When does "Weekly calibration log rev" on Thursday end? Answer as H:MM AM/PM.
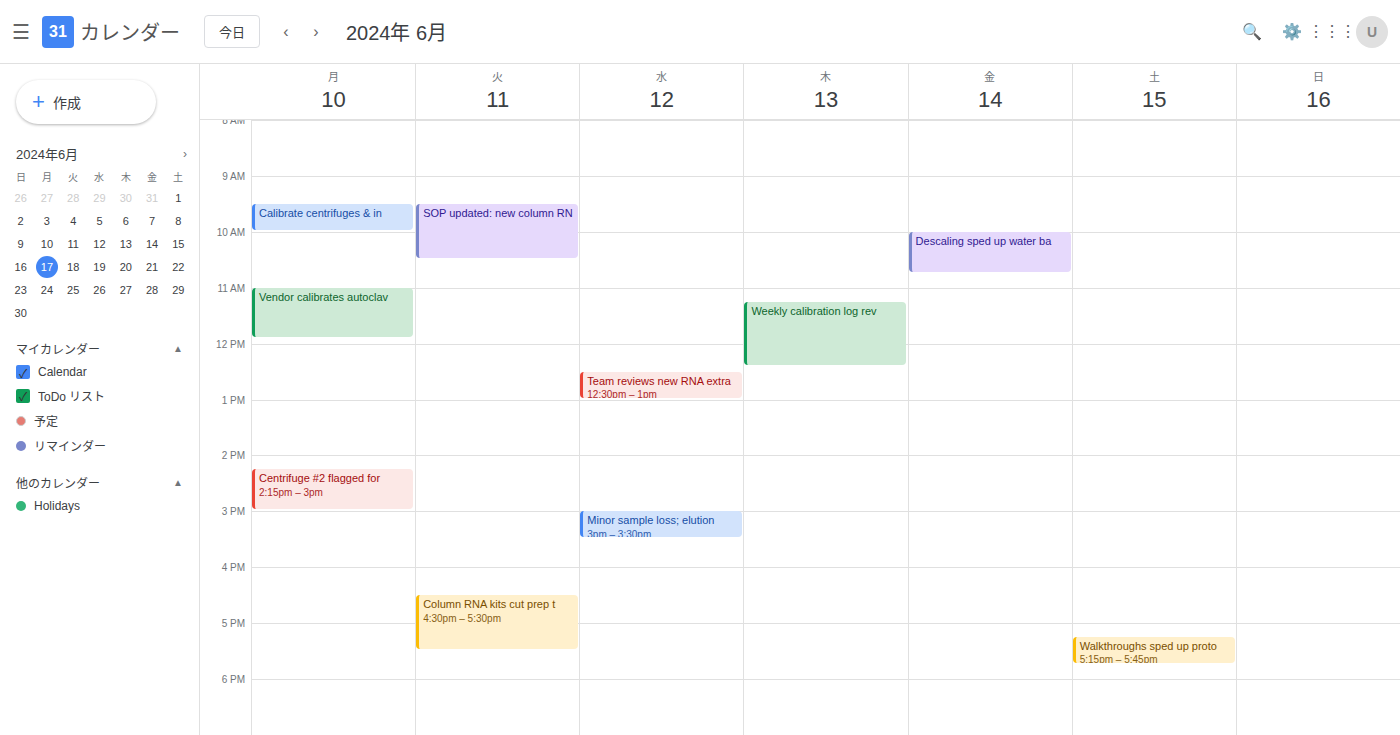
12:25 PM